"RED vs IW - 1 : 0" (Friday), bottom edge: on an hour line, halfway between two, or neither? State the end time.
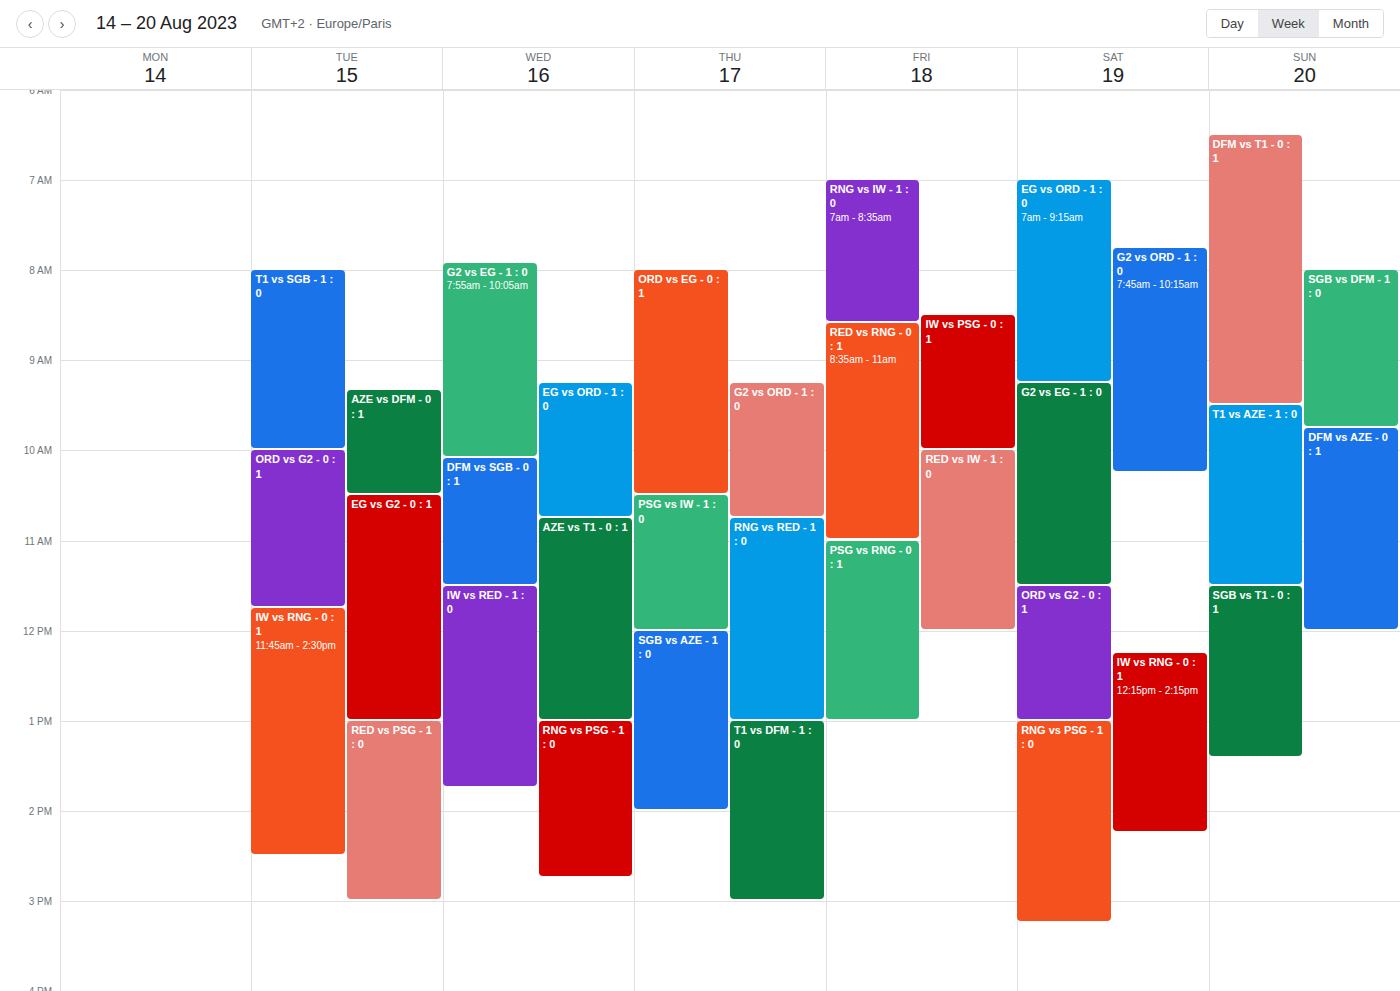
12:00 PM -- exactly on the 12 PM line.